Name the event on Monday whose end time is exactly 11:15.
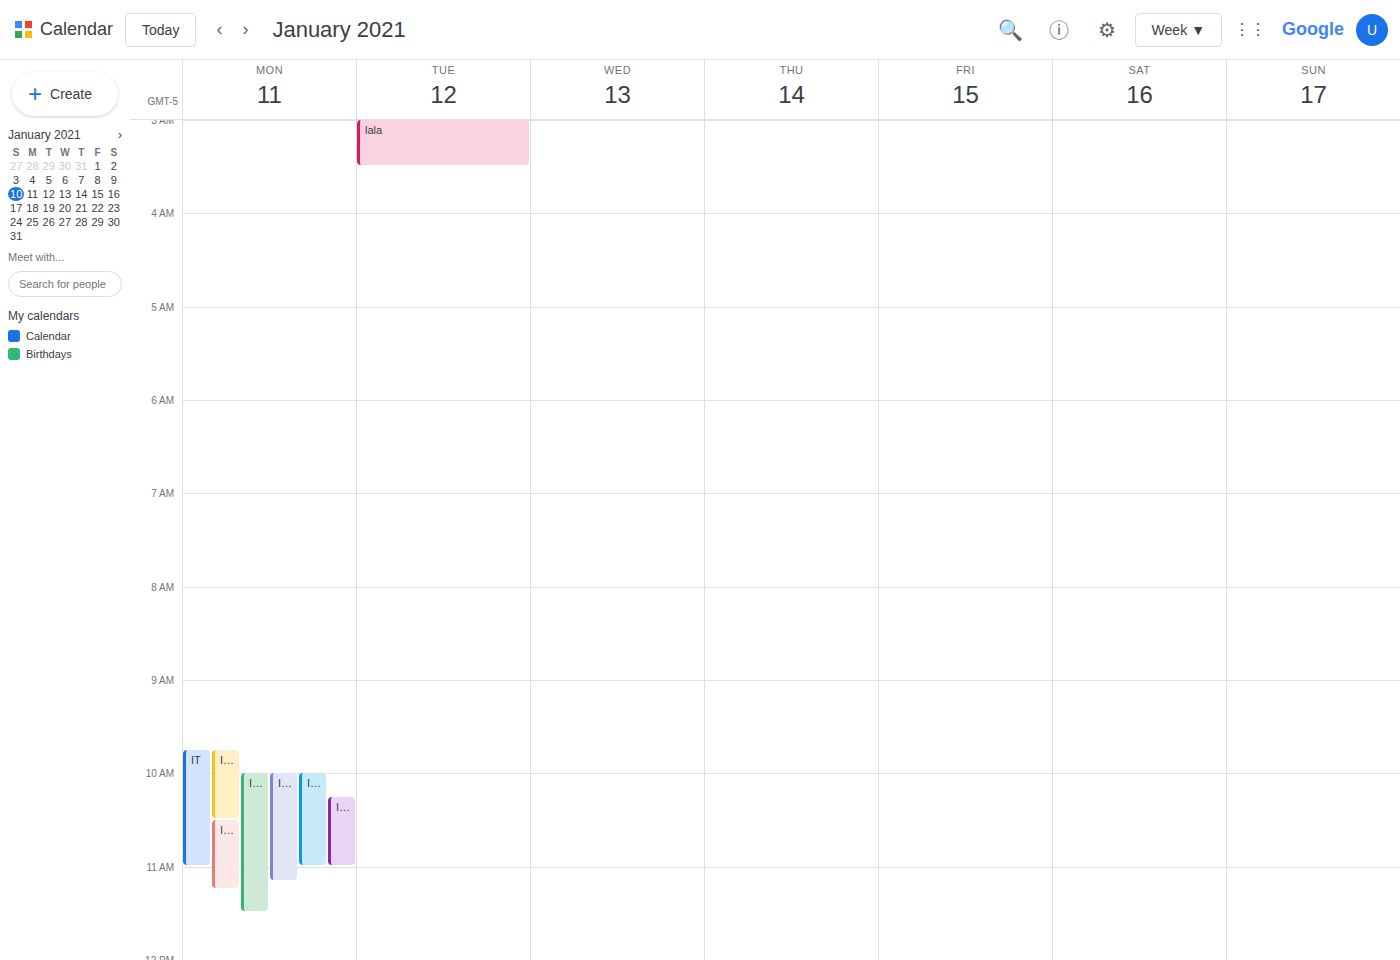
"ITOM"